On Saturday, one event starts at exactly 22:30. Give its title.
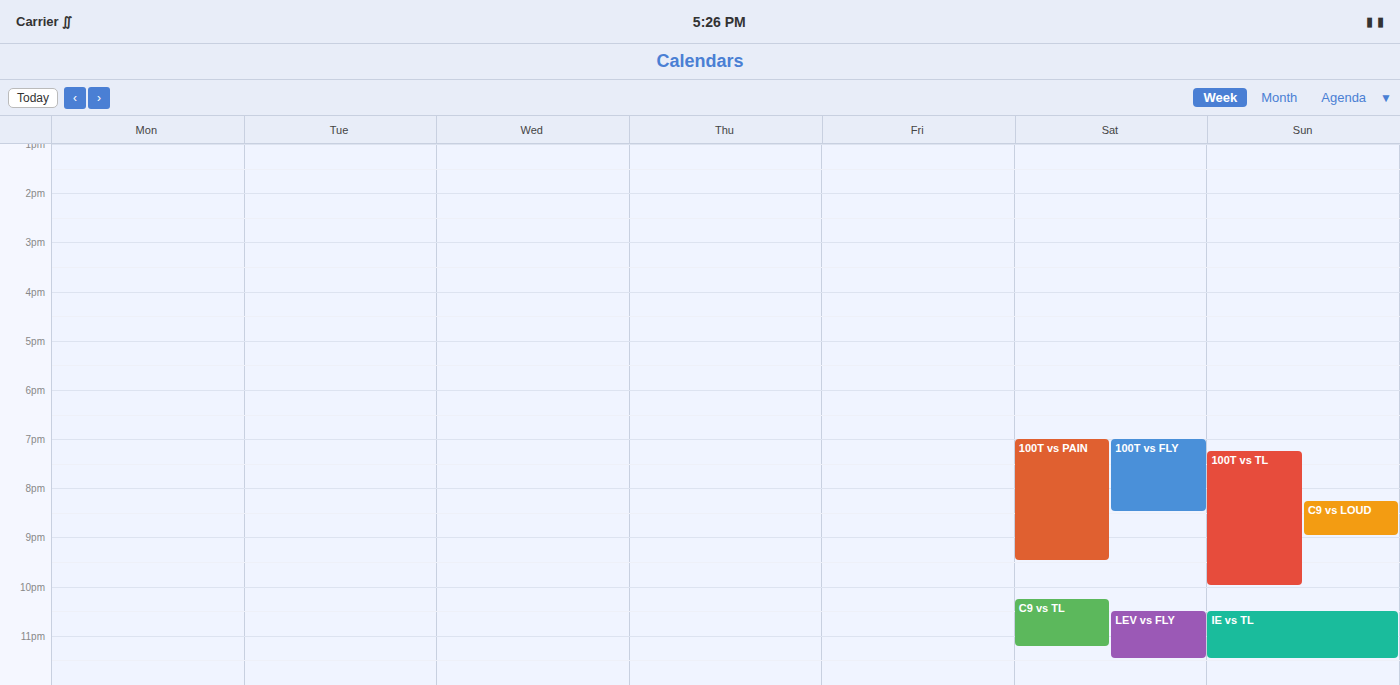
"LEV vs FLY"